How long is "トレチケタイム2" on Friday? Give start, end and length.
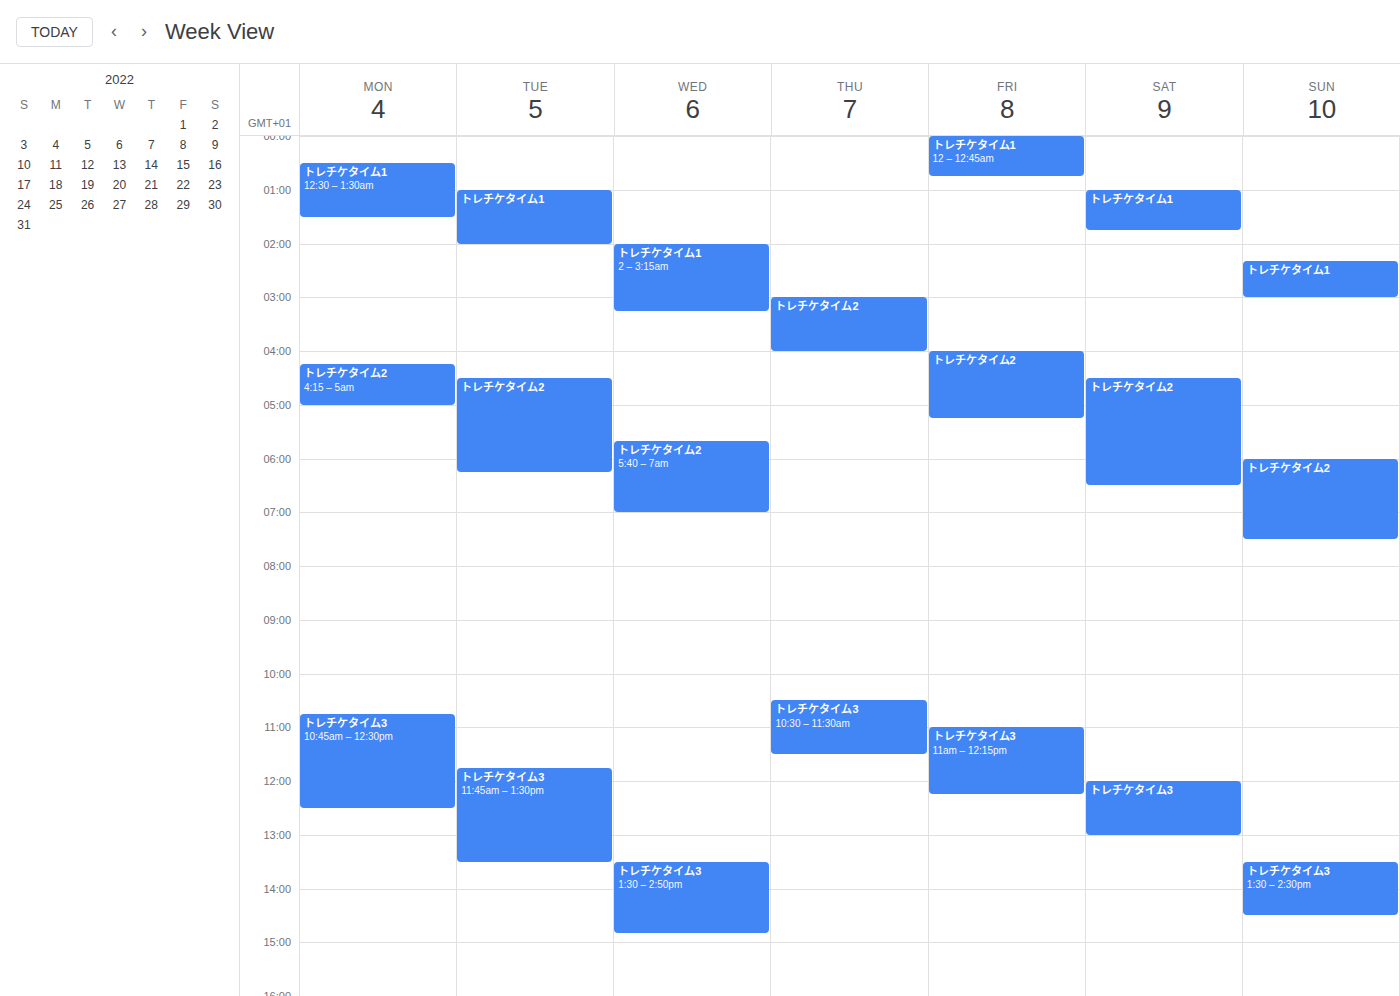
4:00 AM to 5:15 AM, 1 hour 15 minutes